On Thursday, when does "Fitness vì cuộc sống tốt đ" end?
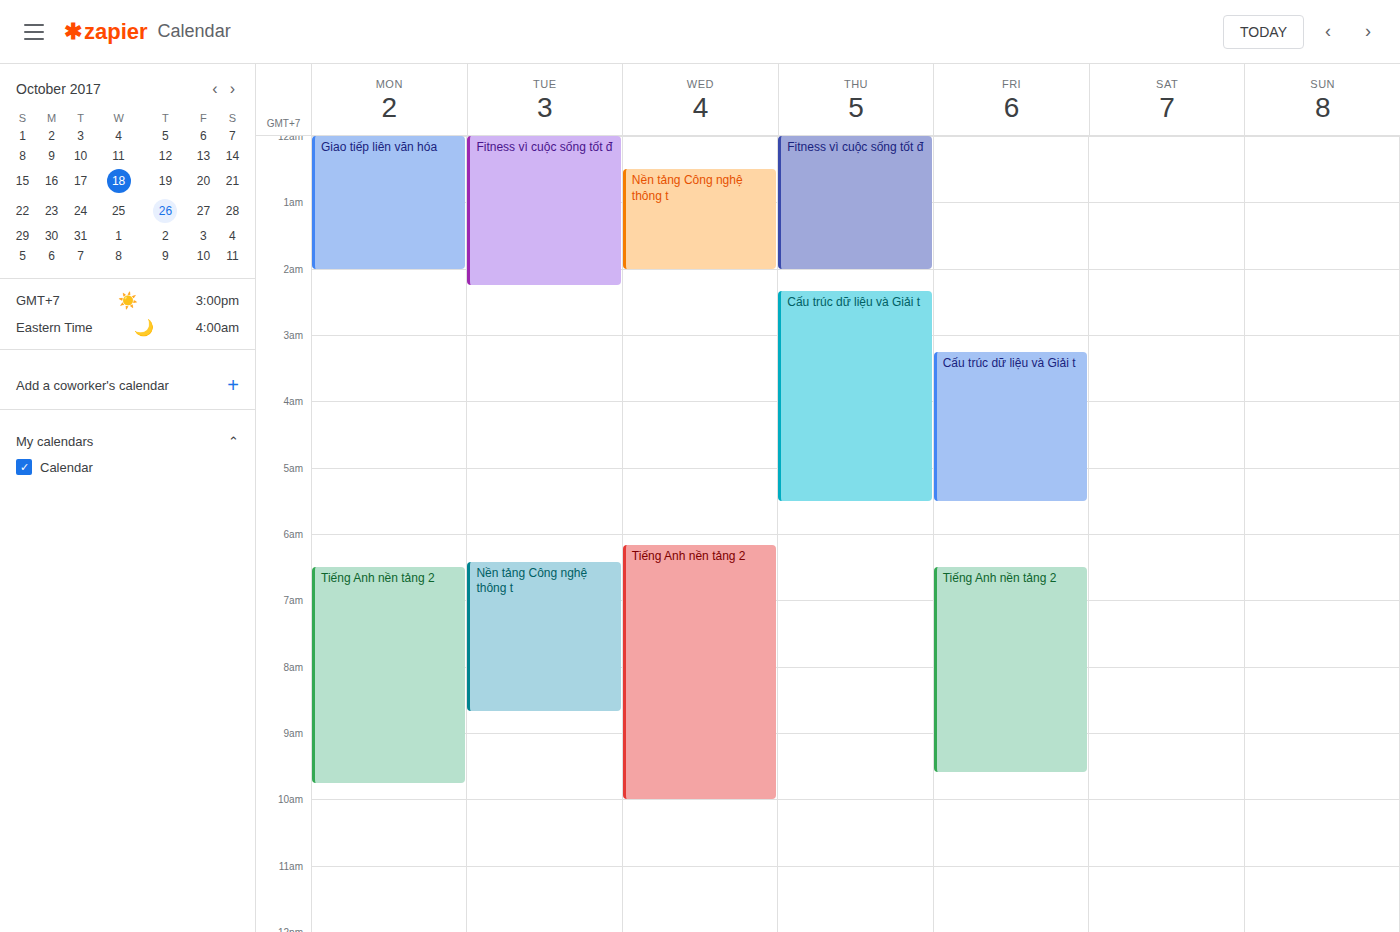
2:00 AM